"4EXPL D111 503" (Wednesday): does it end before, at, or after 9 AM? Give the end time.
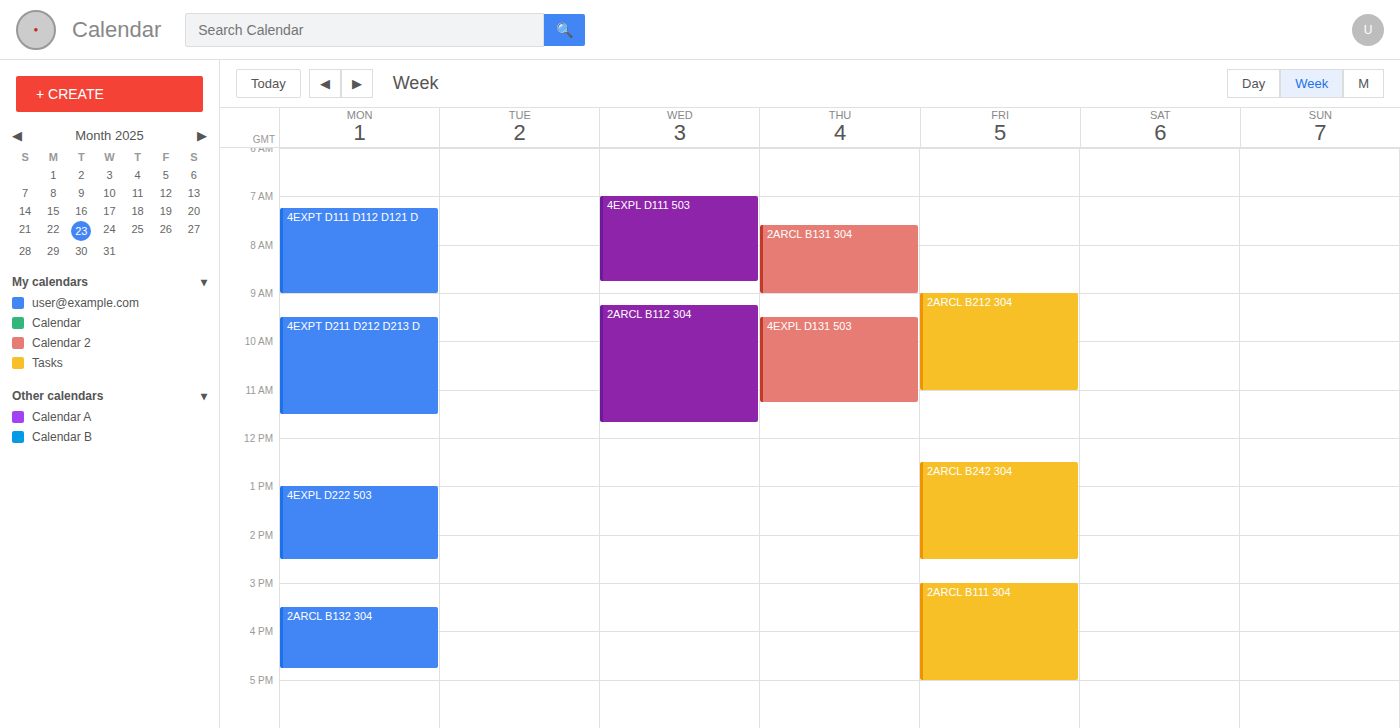
8:45 AM -- before 9 AM, 15 minutes above the 9 AM line.